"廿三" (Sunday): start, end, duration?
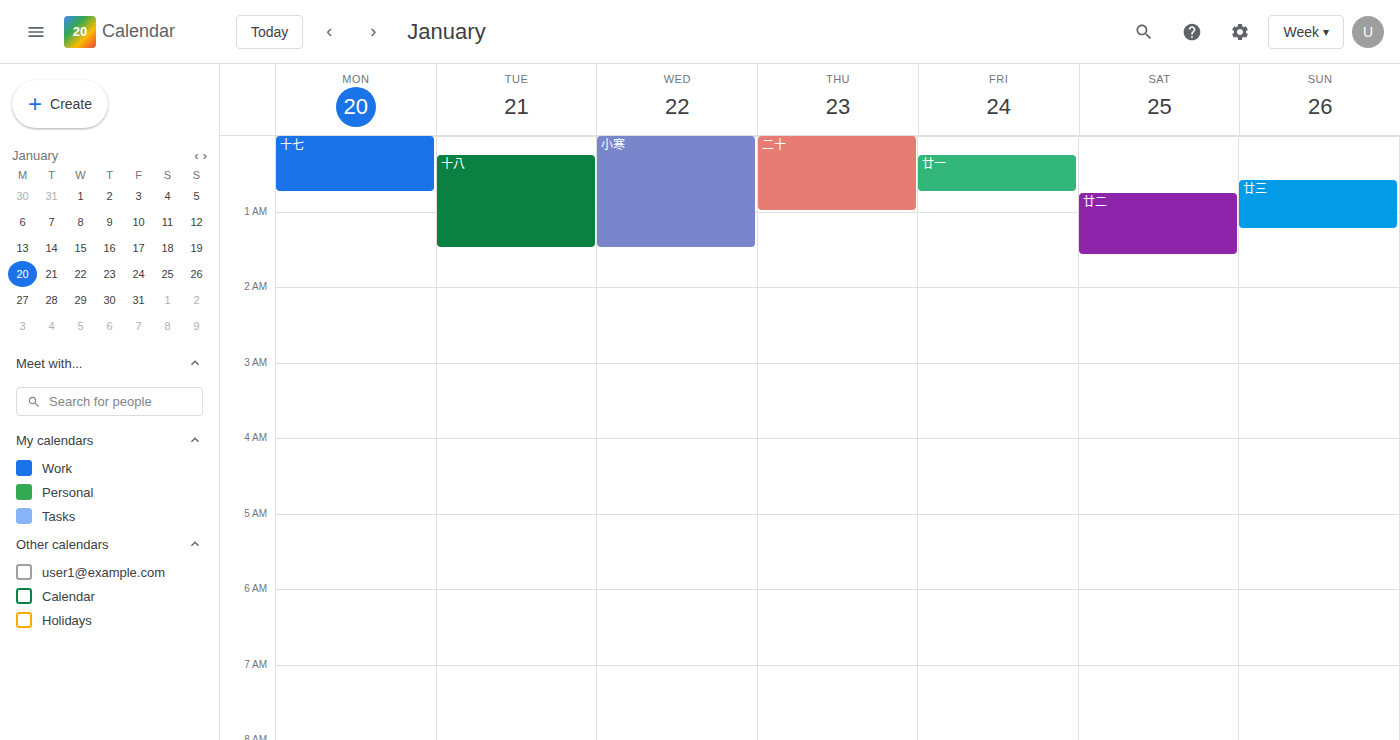
12:35 AM to 1:15 AM, 40 minutes